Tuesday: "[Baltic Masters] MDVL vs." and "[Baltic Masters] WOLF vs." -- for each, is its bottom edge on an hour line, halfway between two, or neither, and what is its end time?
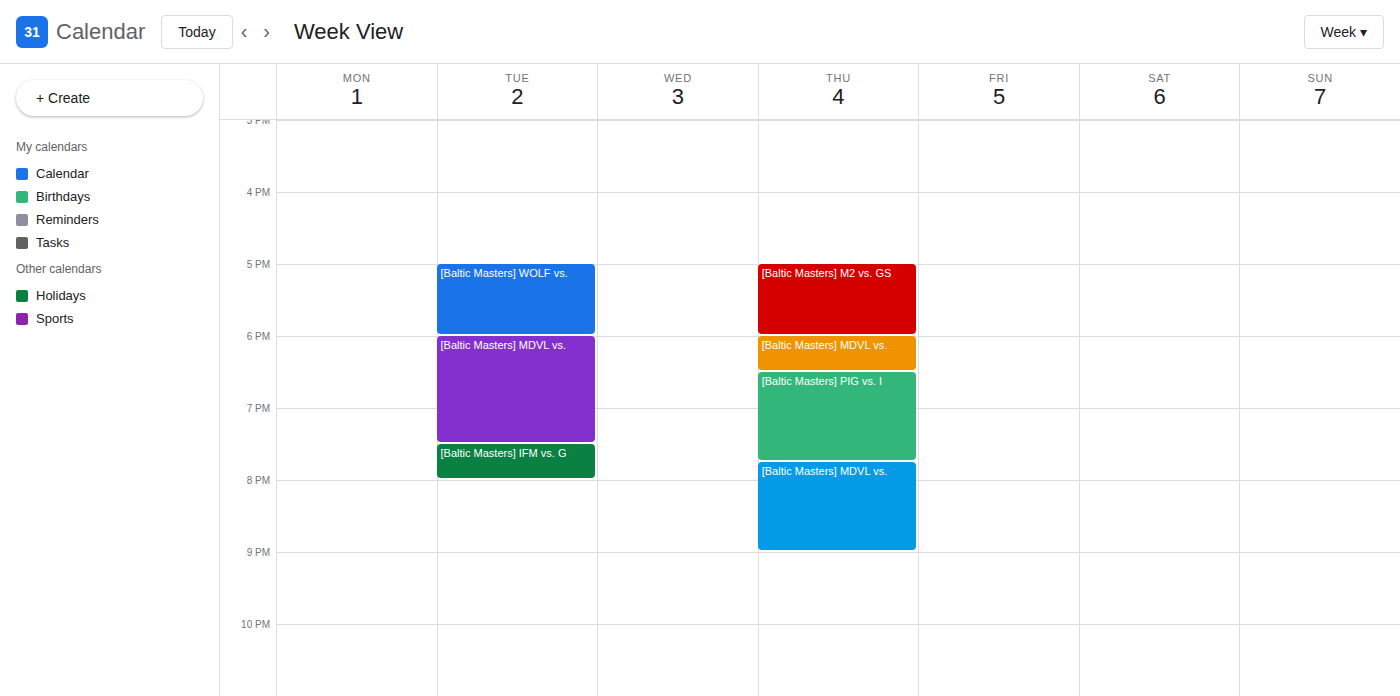
"[Baltic Masters] MDVL vs.": 7:30 PM, halfway between the 7 PM and 8 PM lines. "[Baltic Masters] WOLF vs.": 6:00 PM, exactly on the 6 PM line.